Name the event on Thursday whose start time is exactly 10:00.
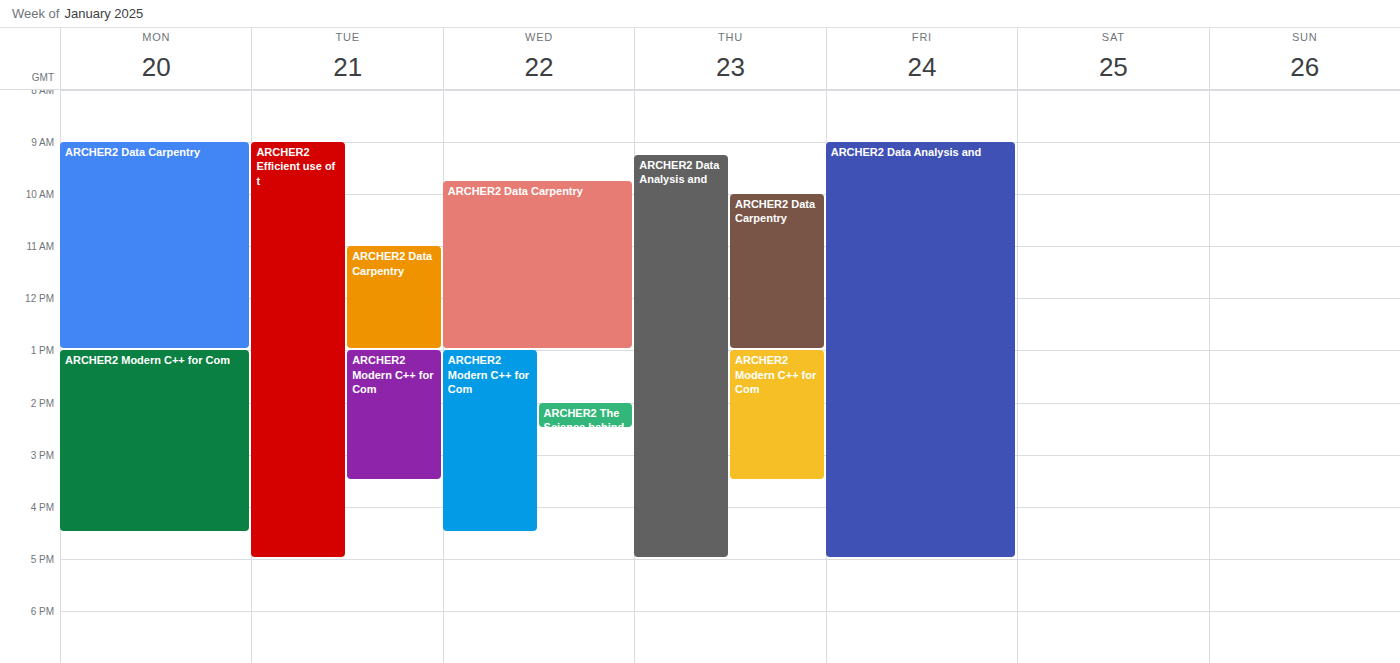
"ARCHER2 Data Carpentry"